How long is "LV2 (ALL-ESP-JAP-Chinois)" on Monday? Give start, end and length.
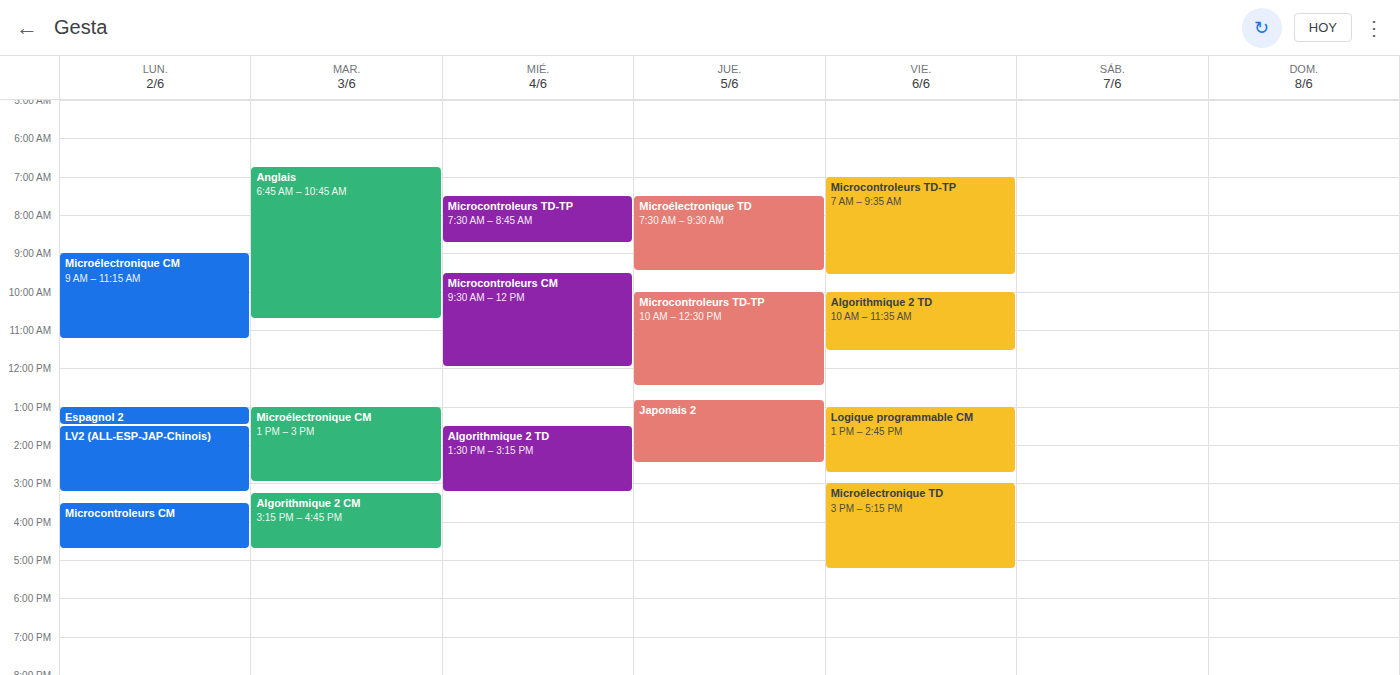
1:30 PM to 3:15 PM, 1 hour 45 minutes